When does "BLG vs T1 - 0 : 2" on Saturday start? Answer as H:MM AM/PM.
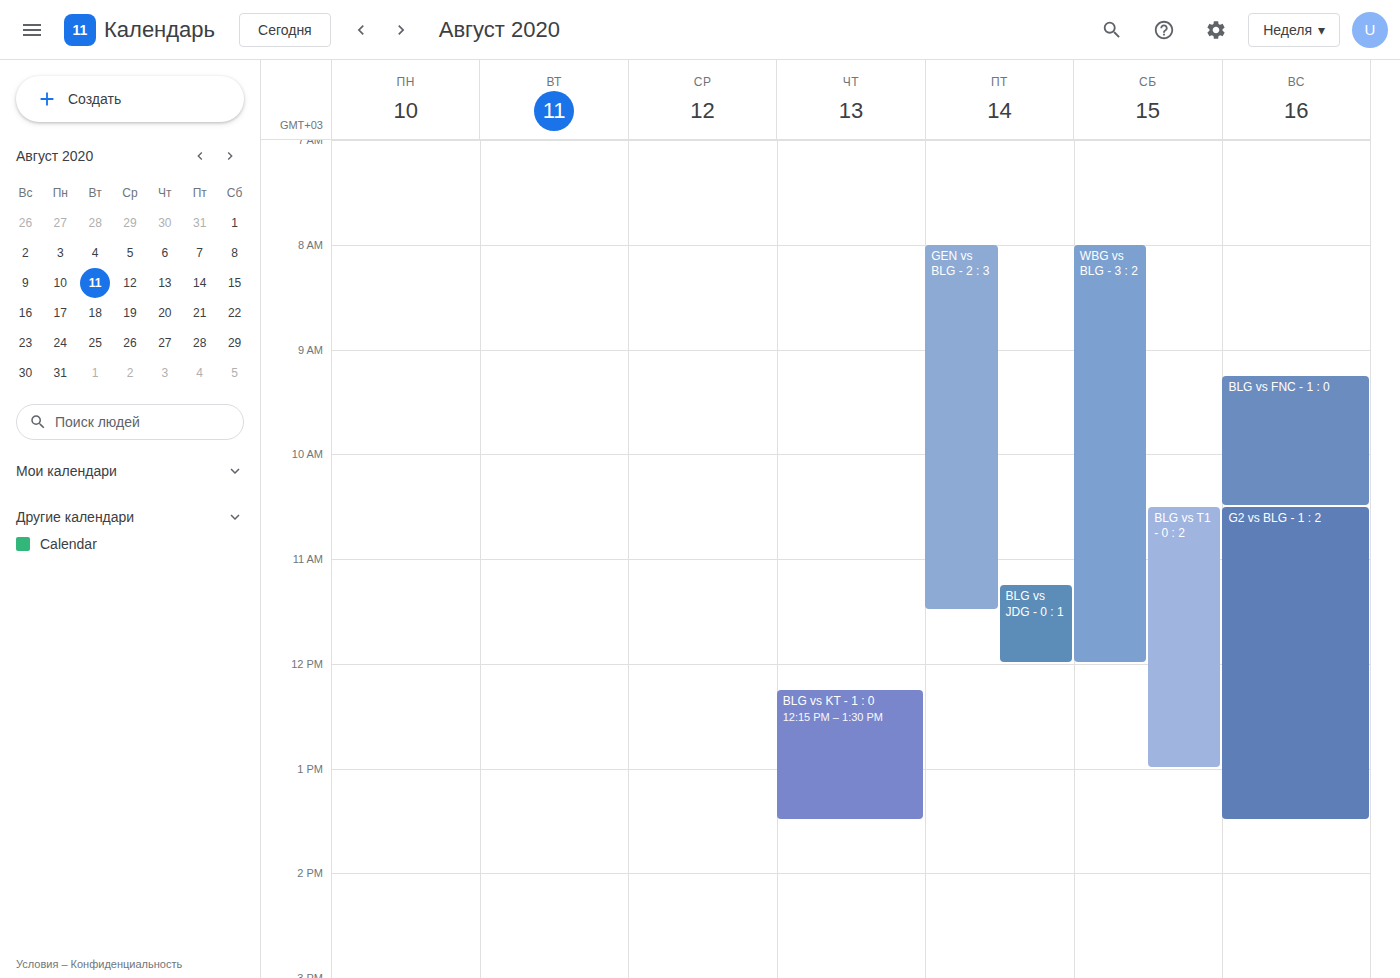
10:30 AM